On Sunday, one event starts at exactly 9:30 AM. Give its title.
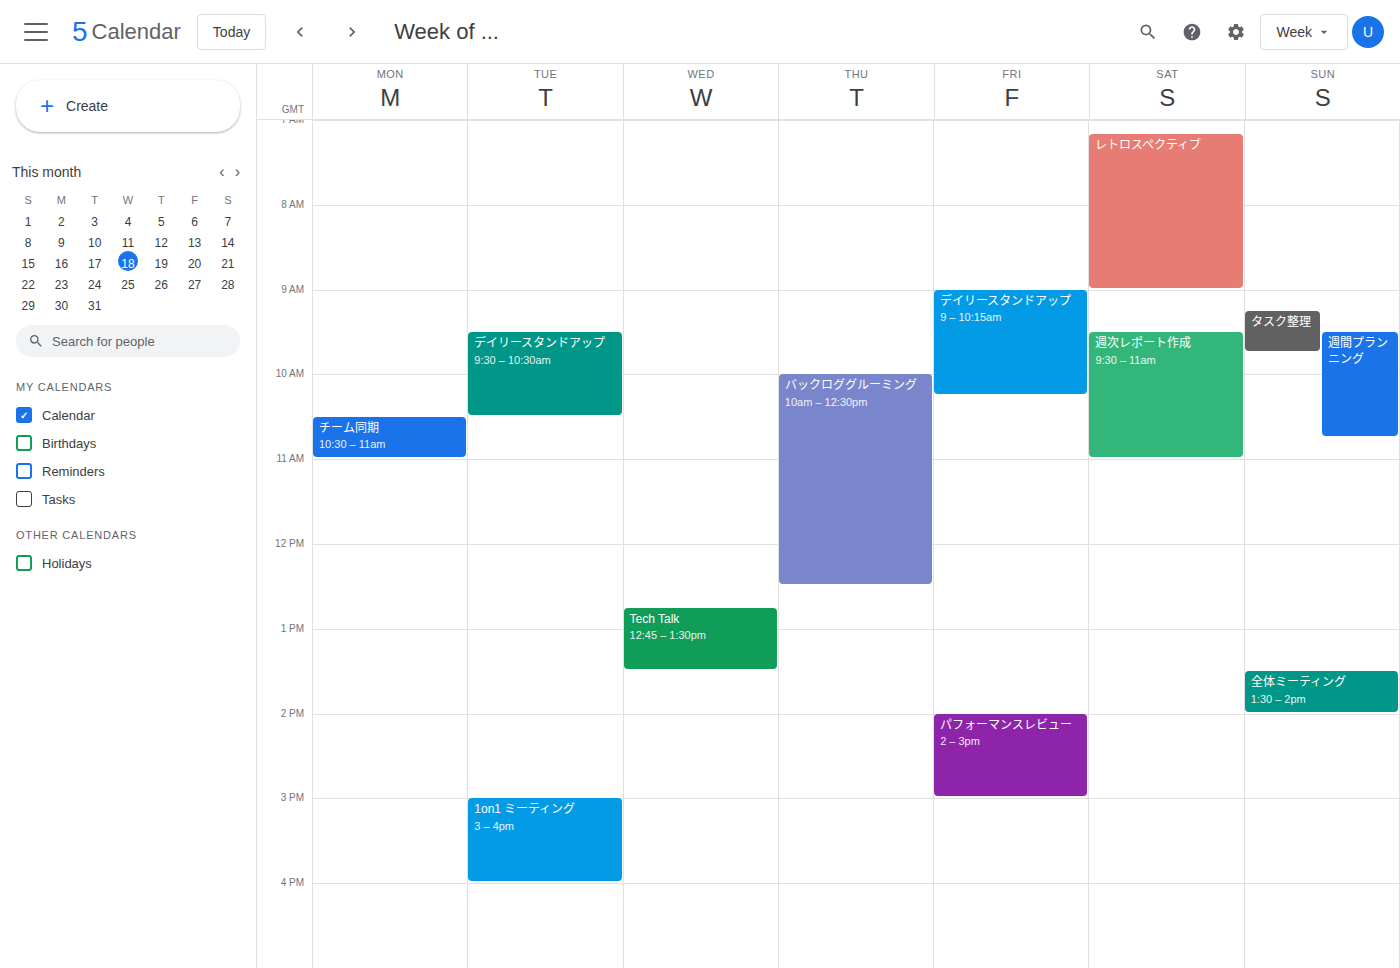
"週間プランニング"